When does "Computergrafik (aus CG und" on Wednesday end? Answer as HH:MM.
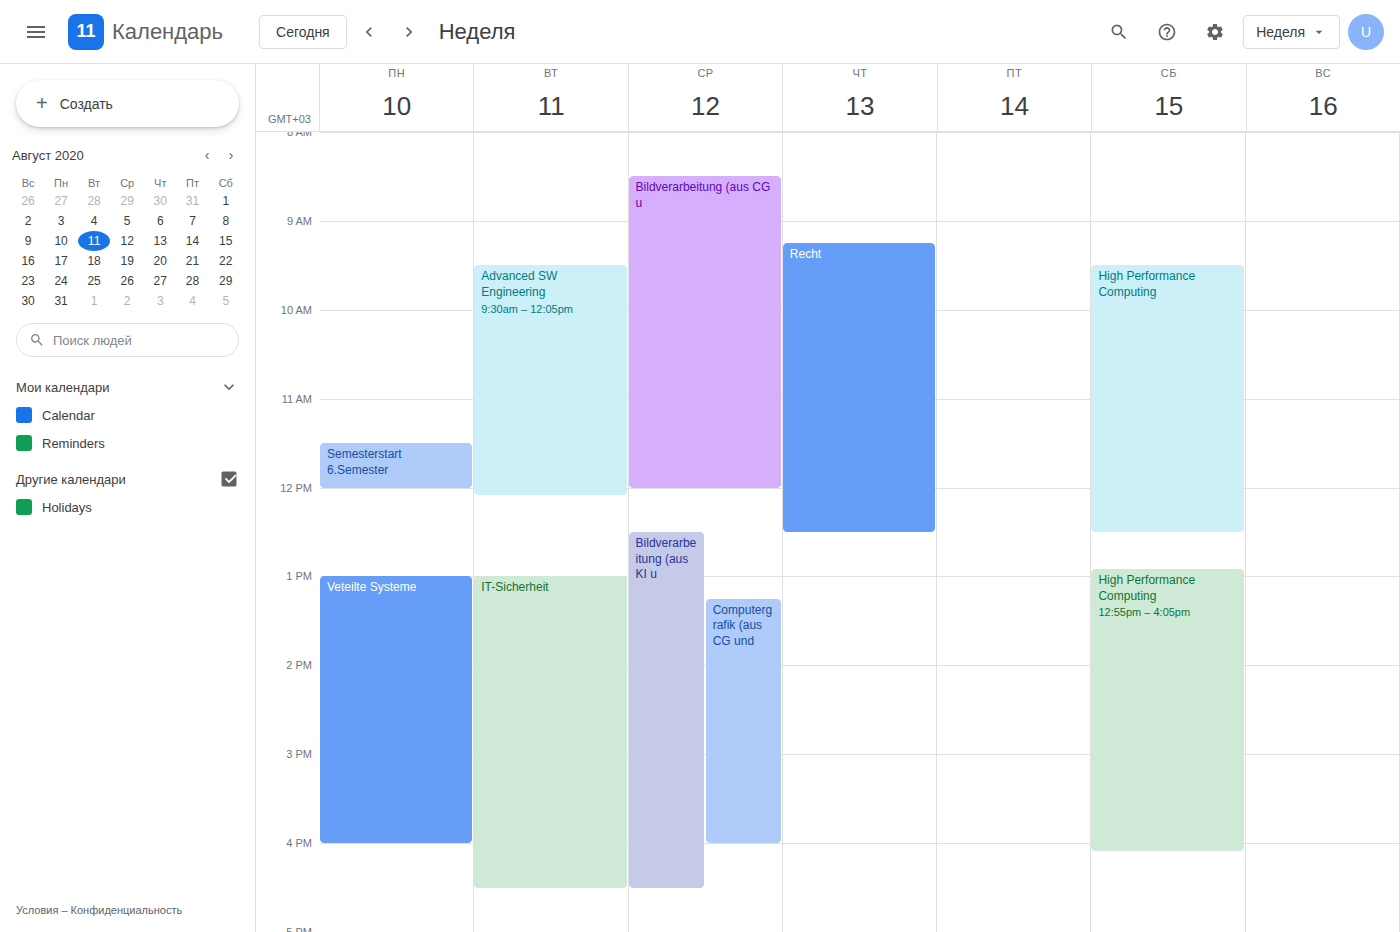
16:00